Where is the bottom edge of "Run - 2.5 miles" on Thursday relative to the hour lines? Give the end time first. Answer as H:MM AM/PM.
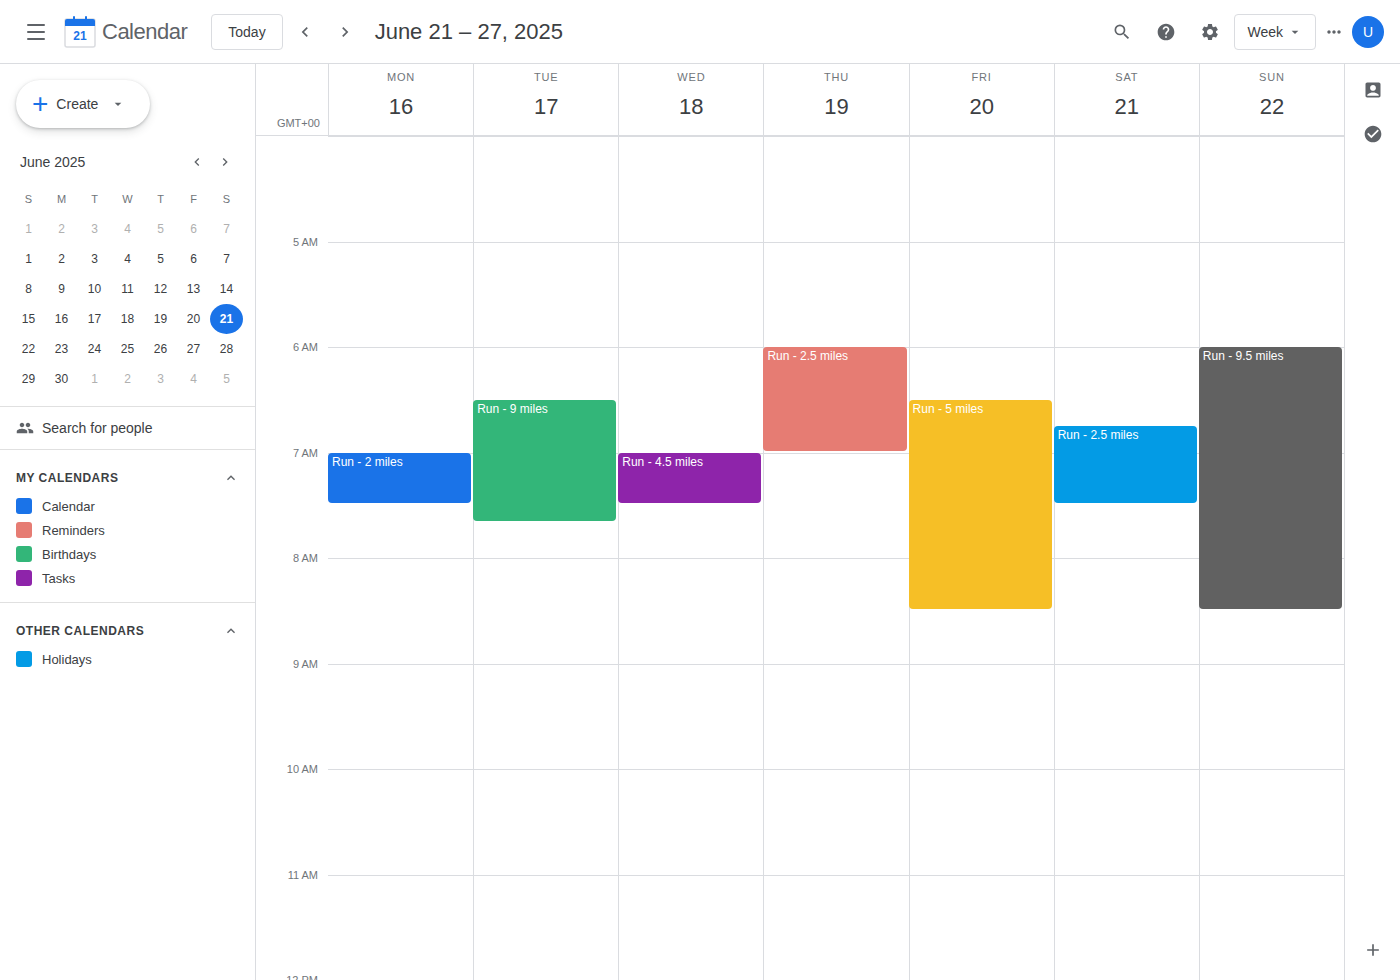
7:00 AM -- exactly on the 7 AM line.